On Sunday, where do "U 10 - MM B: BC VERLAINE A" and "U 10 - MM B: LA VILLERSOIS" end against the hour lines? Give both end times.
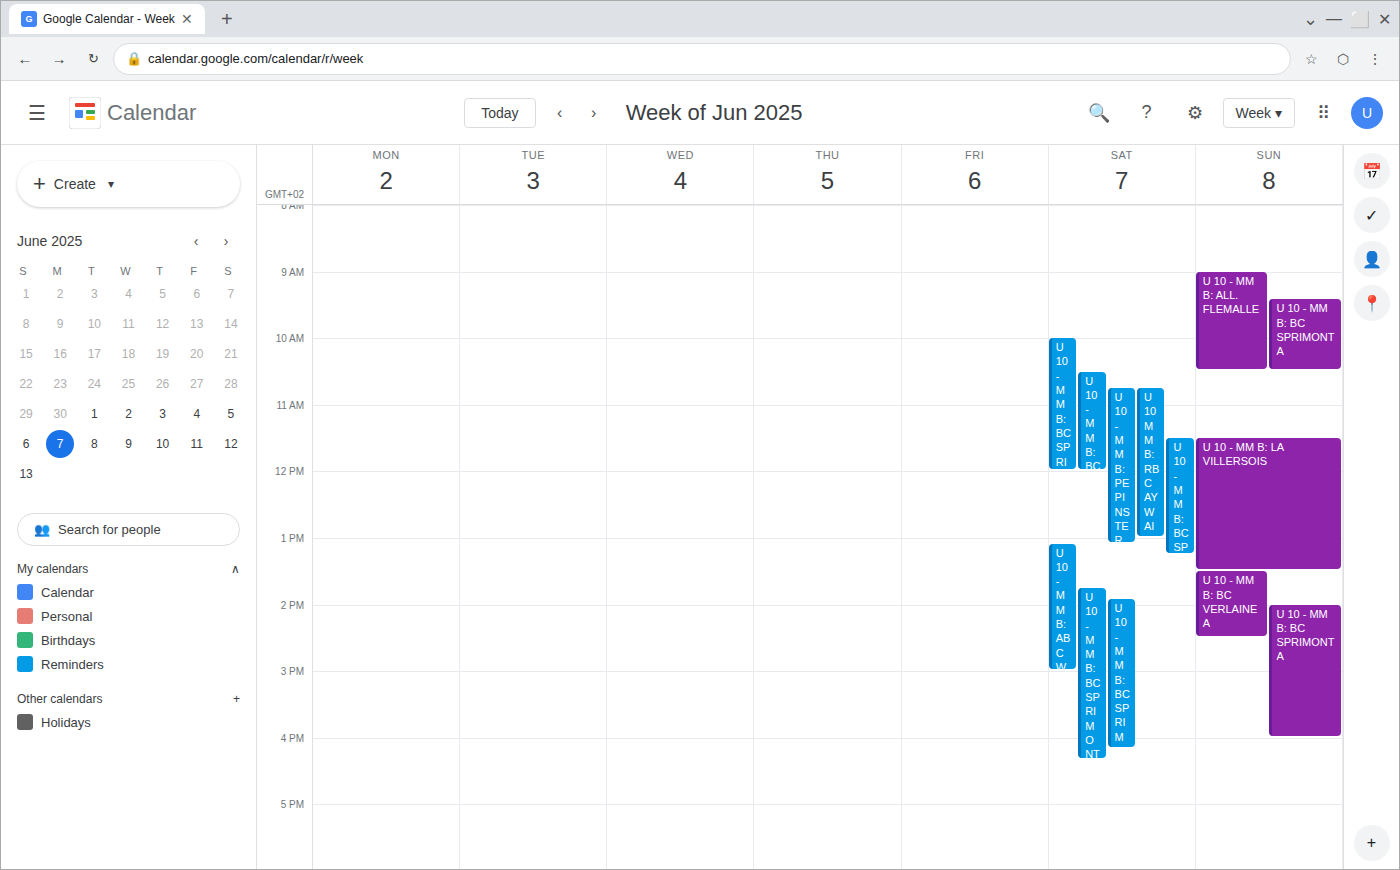
"U 10 - MM B: BC VERLAINE A": 2:30 PM, halfway between the 2 PM and 3 PM lines. "U 10 - MM B: LA VILLERSOIS": 1:30 PM, halfway between the 1 PM and 2 PM lines.